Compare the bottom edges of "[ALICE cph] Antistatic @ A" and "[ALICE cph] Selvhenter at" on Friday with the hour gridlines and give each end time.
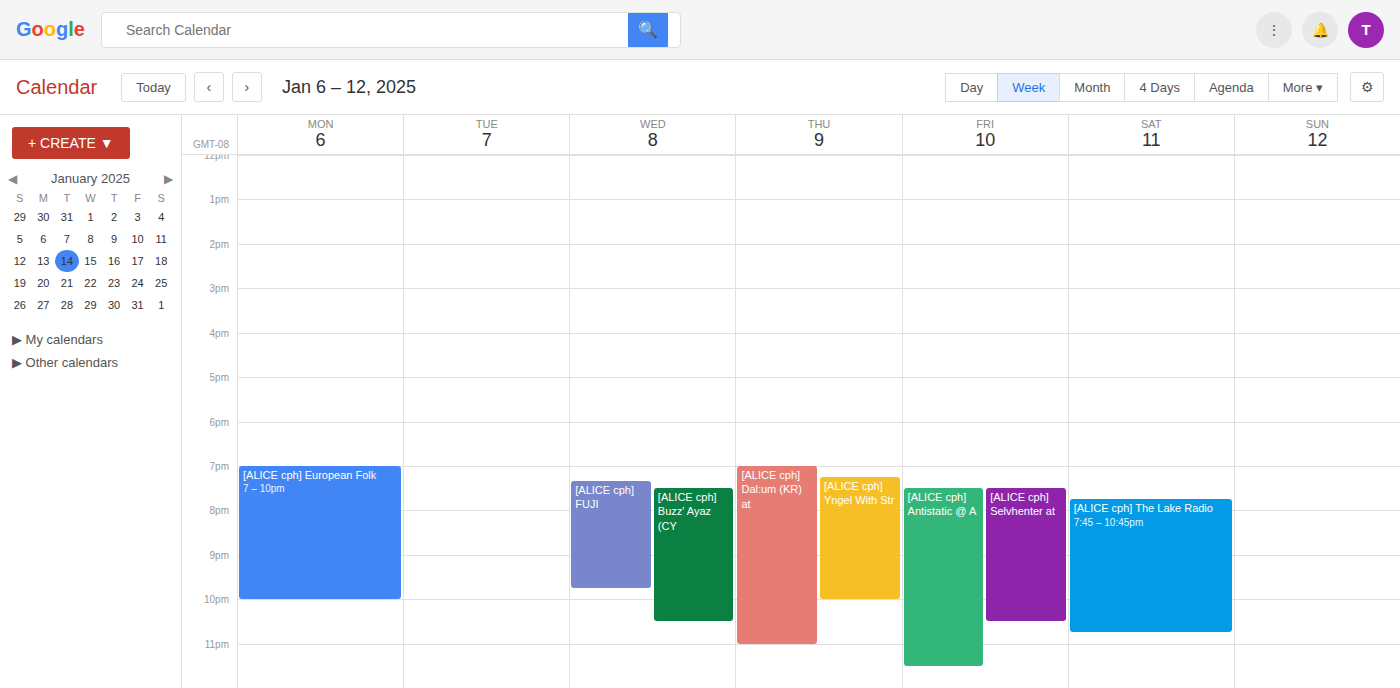
"[ALICE cph] Antistatic @ A": 11:30 PM, halfway between the 11 PM and 12 AM lines. "[ALICE cph] Selvhenter at": 10:30 PM, halfway between the 10 PM and 11 PM lines.